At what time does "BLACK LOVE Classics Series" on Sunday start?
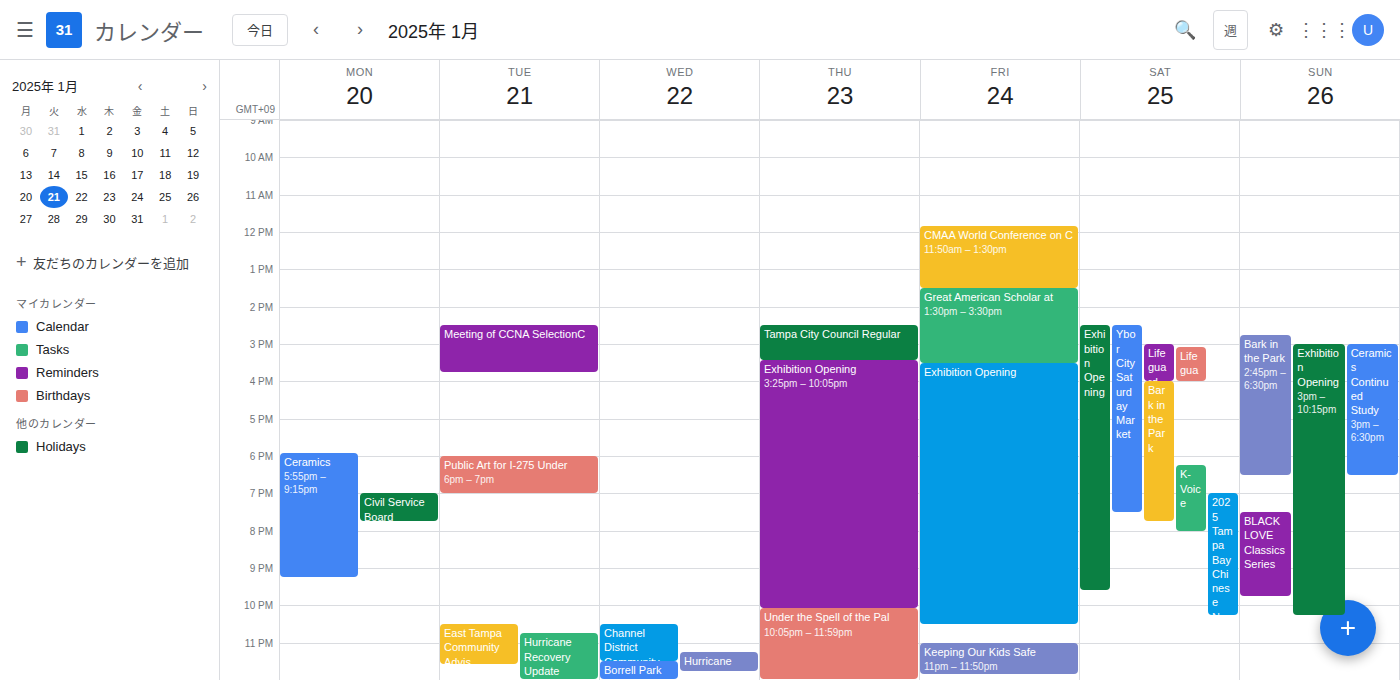
7:30 PM